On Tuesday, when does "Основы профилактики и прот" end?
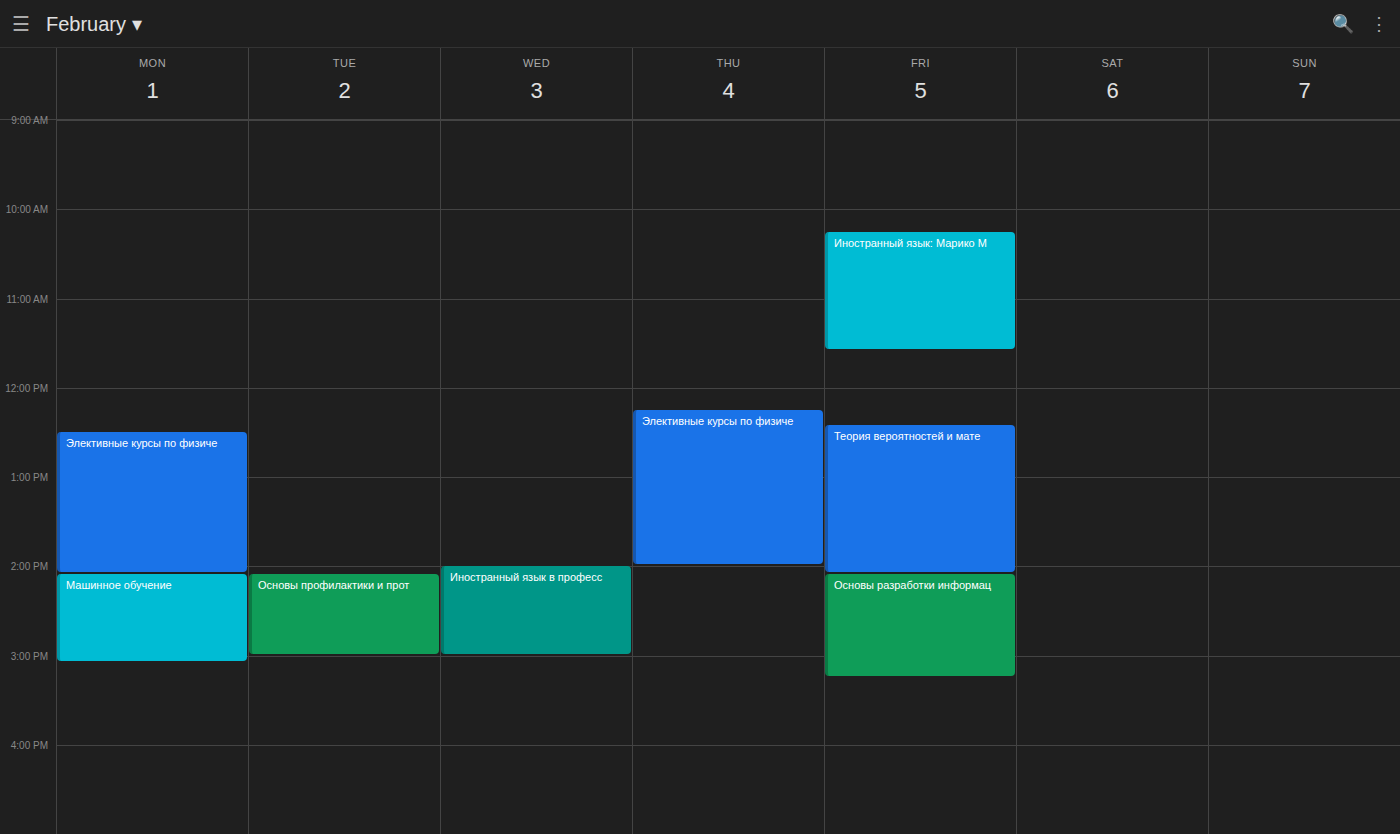
3:00 PM